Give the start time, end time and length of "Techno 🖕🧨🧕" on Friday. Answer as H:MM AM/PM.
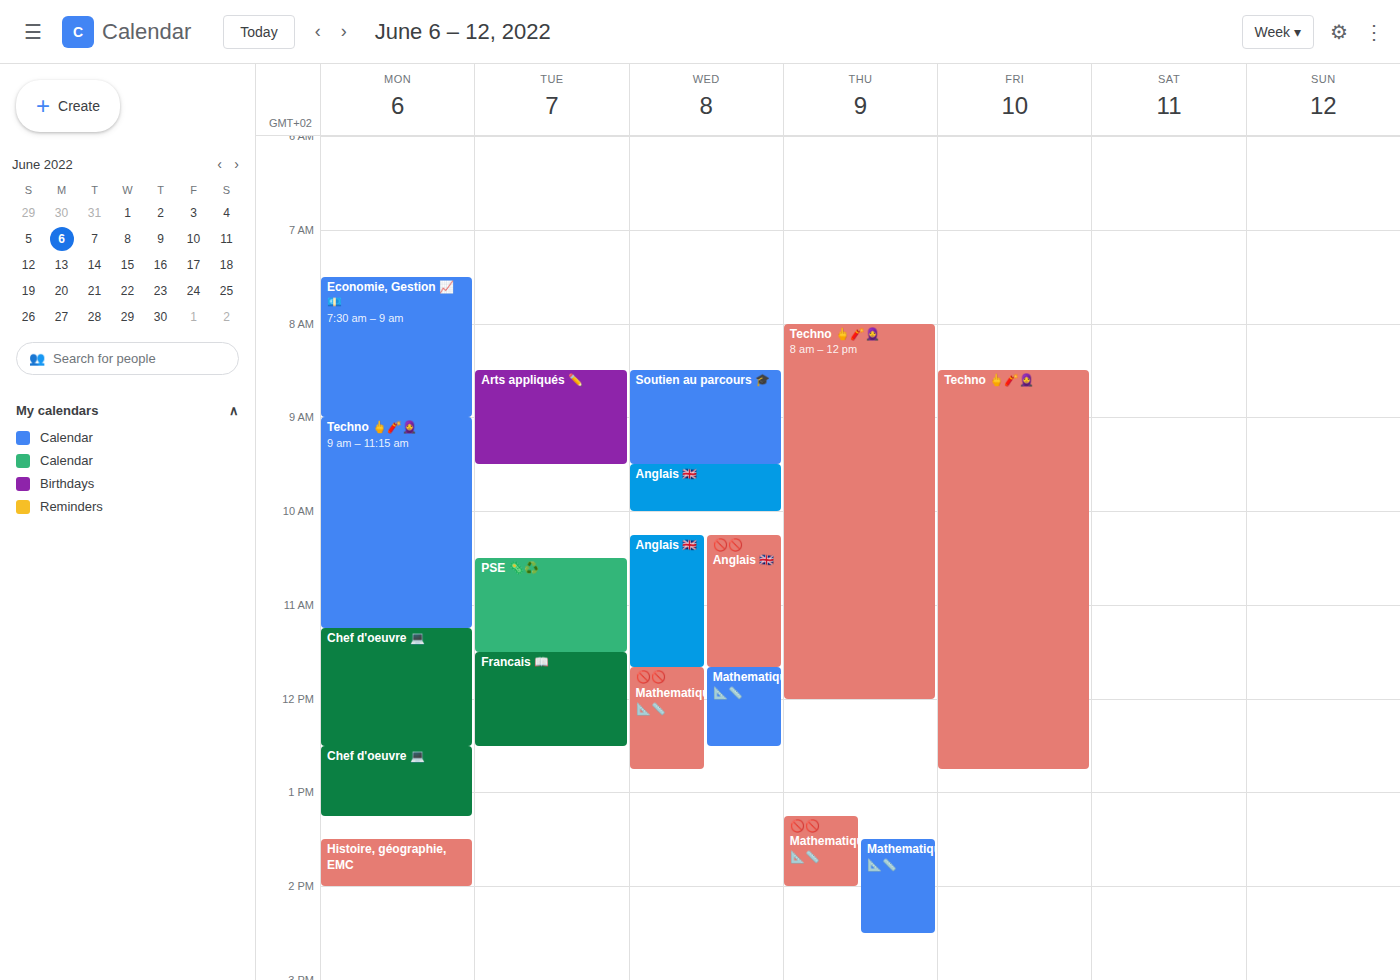
8:30 AM to 12:45 PM, 4 hours 15 minutes